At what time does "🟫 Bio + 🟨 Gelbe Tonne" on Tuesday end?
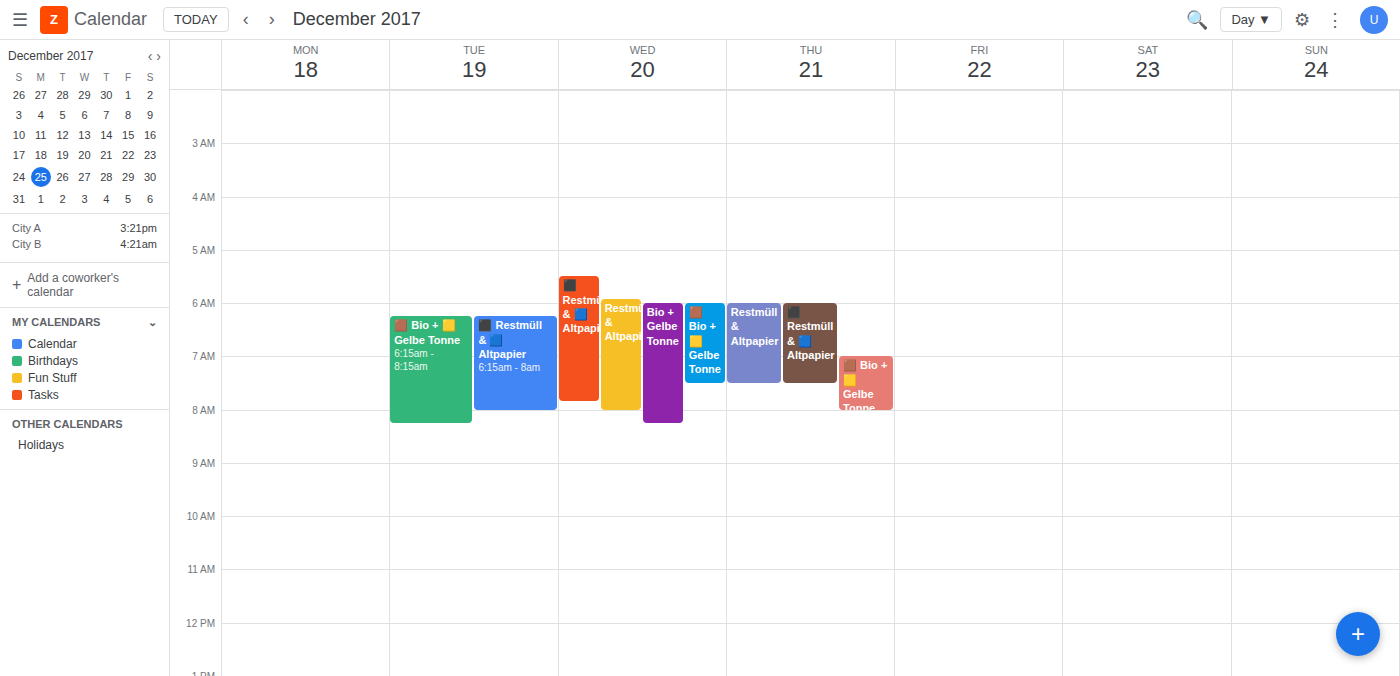
8:15 AM